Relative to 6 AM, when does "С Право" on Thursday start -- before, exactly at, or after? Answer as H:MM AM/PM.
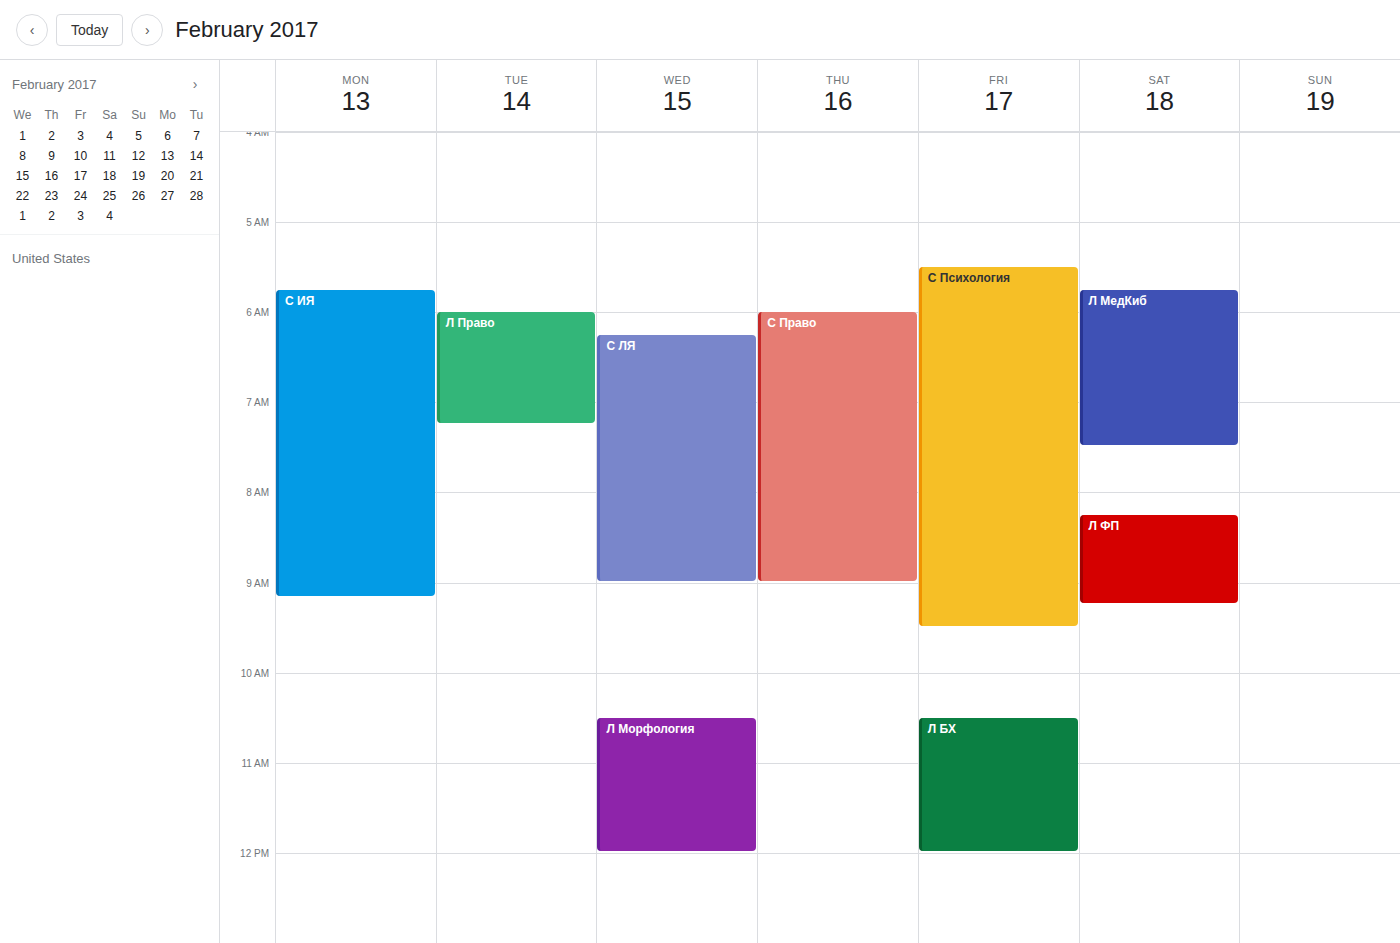
6:00 AM -- exactly at 6 AM, on the 6 AM line.